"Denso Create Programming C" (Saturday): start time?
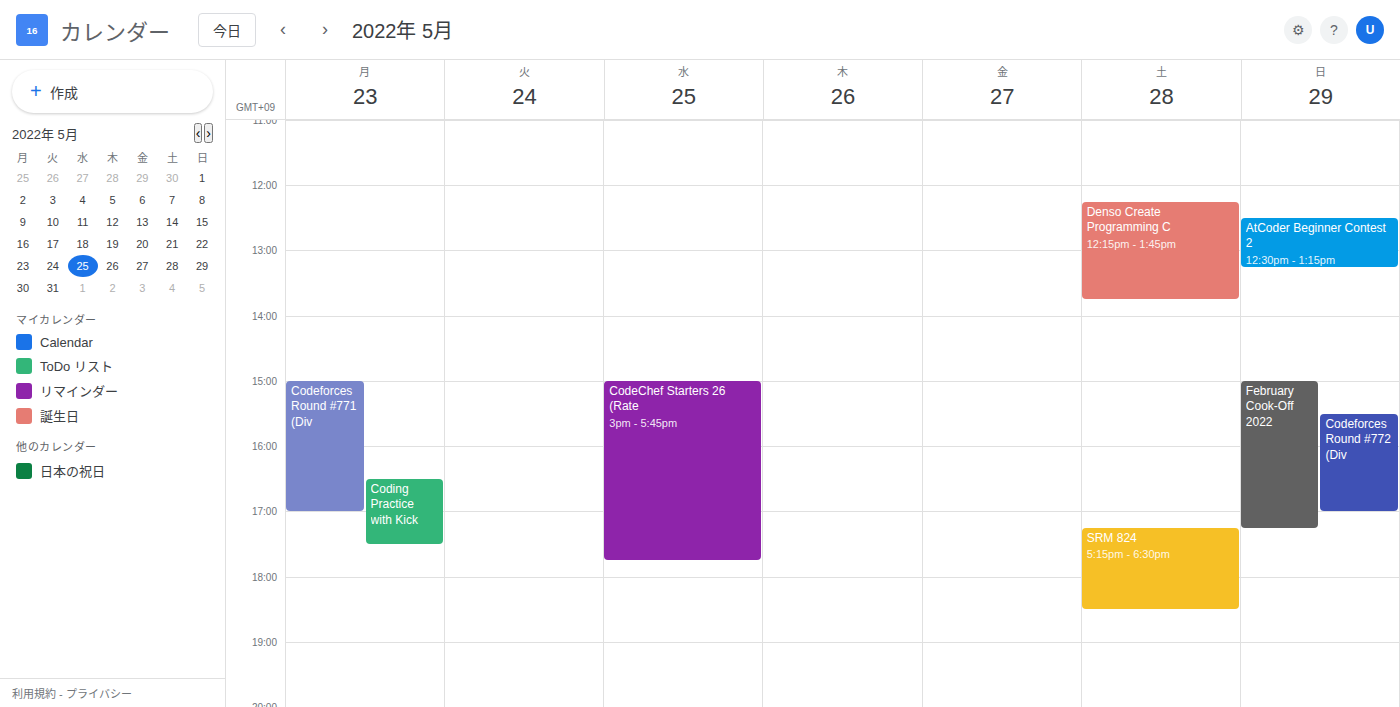
12:15 PM